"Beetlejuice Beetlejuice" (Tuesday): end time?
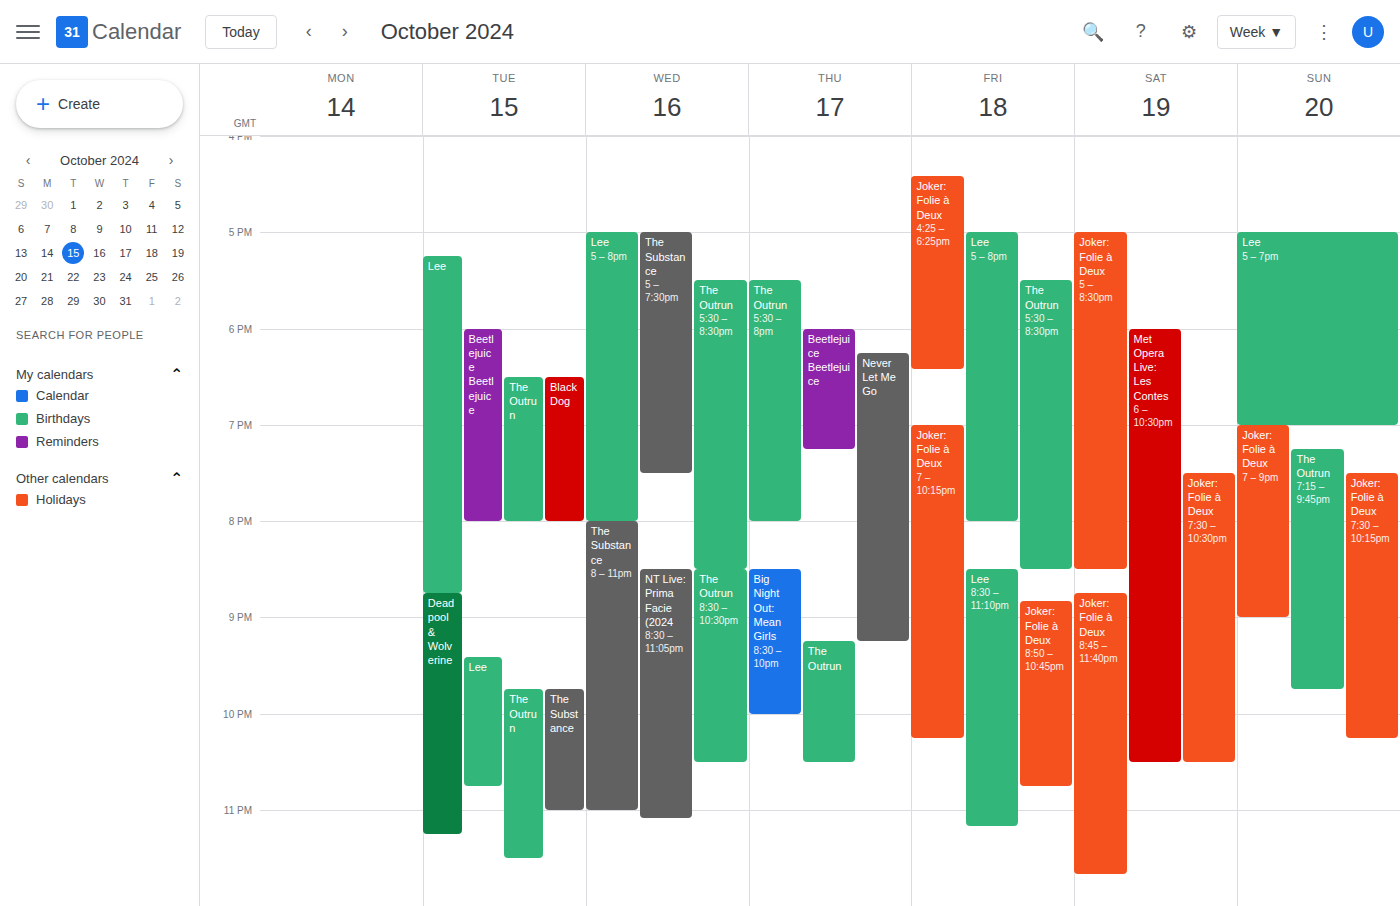
8:00 PM